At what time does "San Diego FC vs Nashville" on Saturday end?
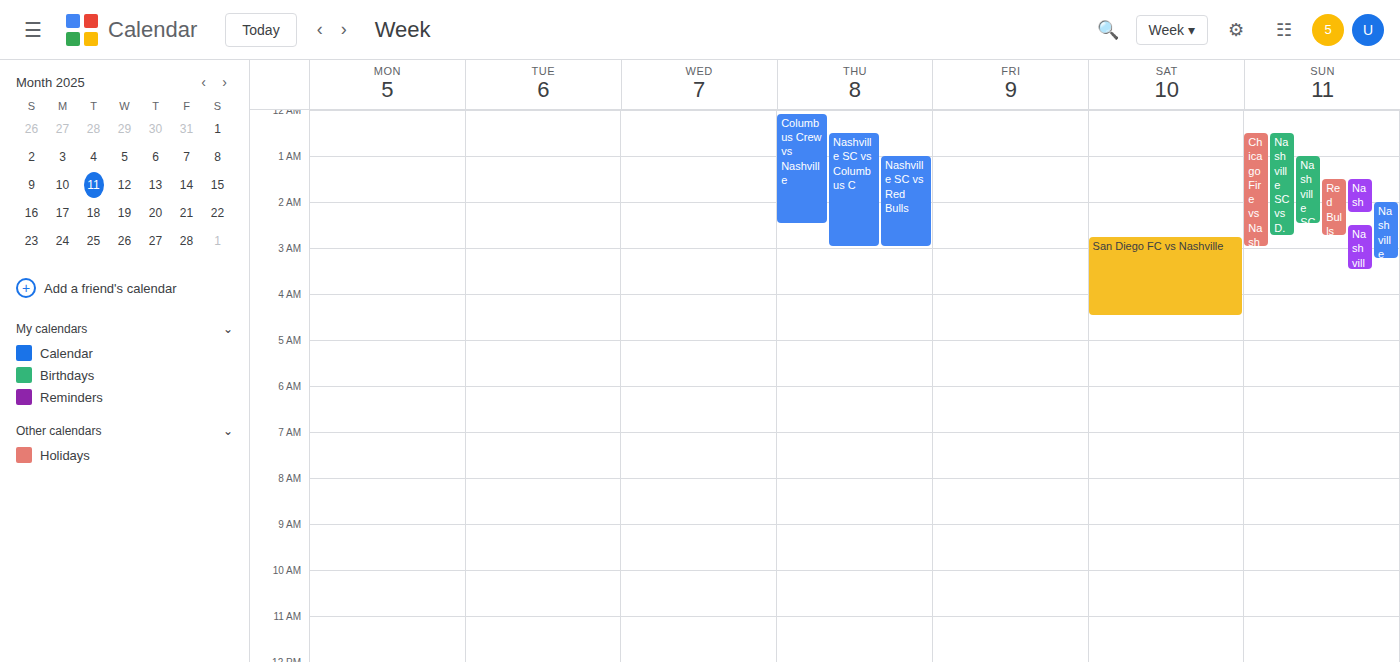
4:30 AM